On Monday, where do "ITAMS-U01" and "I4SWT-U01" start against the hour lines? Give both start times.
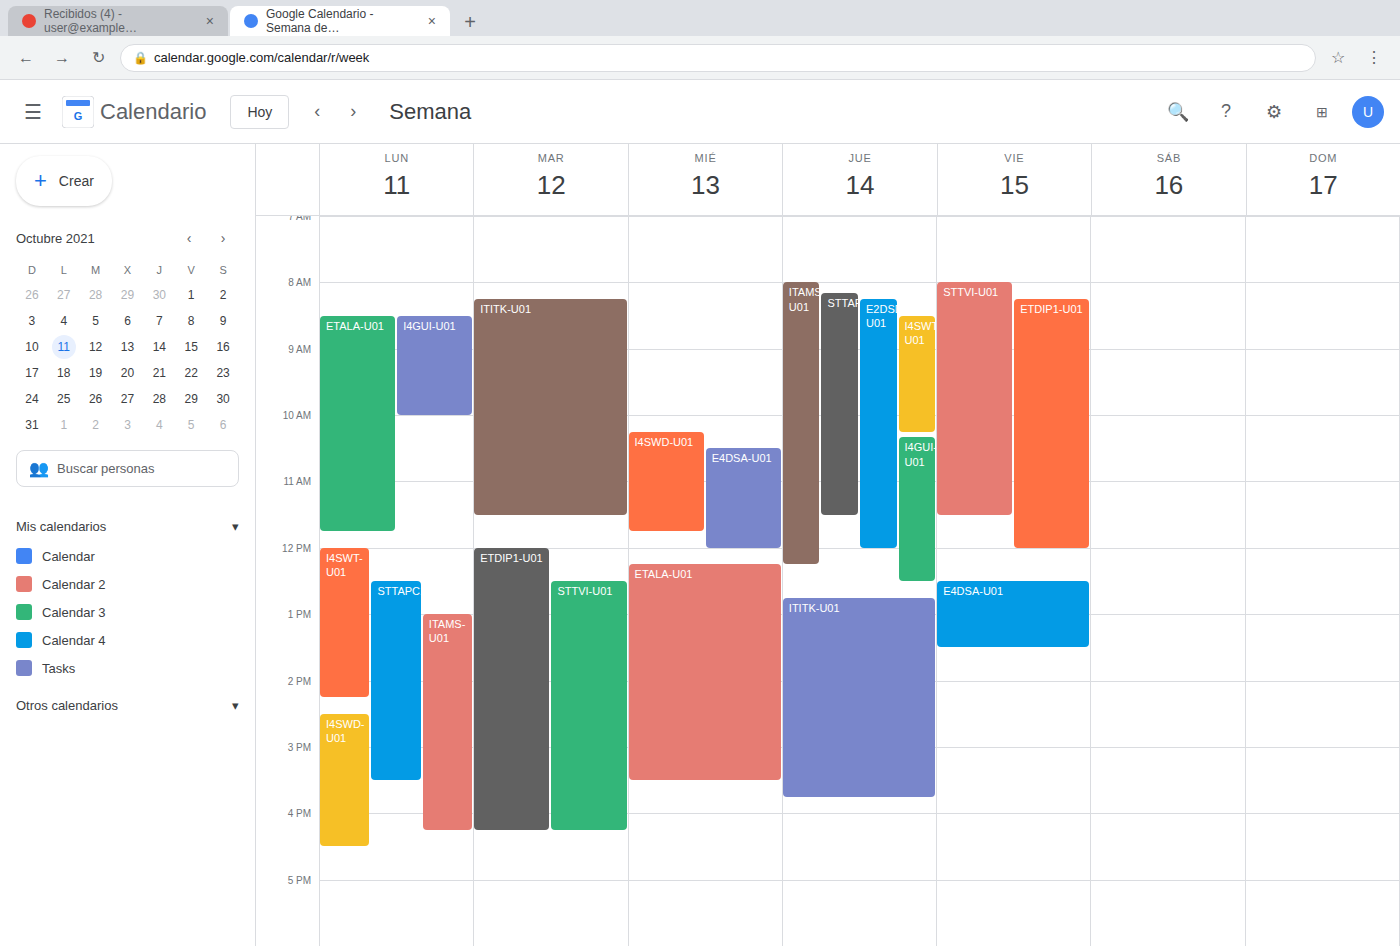
"ITAMS-U01": 1:00 PM, exactly on the 1 PM line. "I4SWT-U01": 12:00 PM, exactly on the 12 PM line.